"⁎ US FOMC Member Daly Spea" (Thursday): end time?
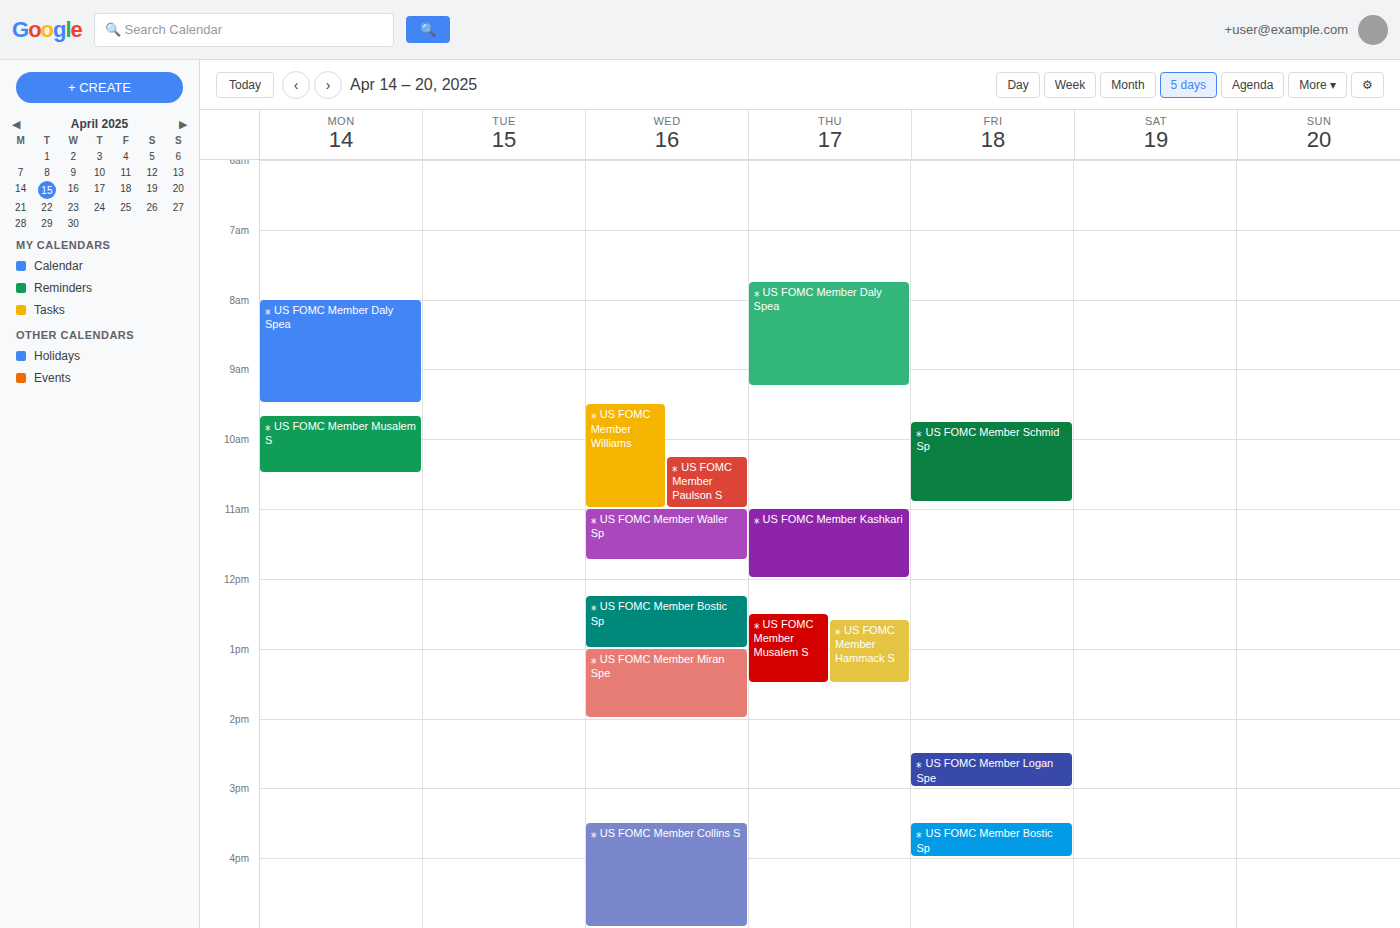
9:15 AM